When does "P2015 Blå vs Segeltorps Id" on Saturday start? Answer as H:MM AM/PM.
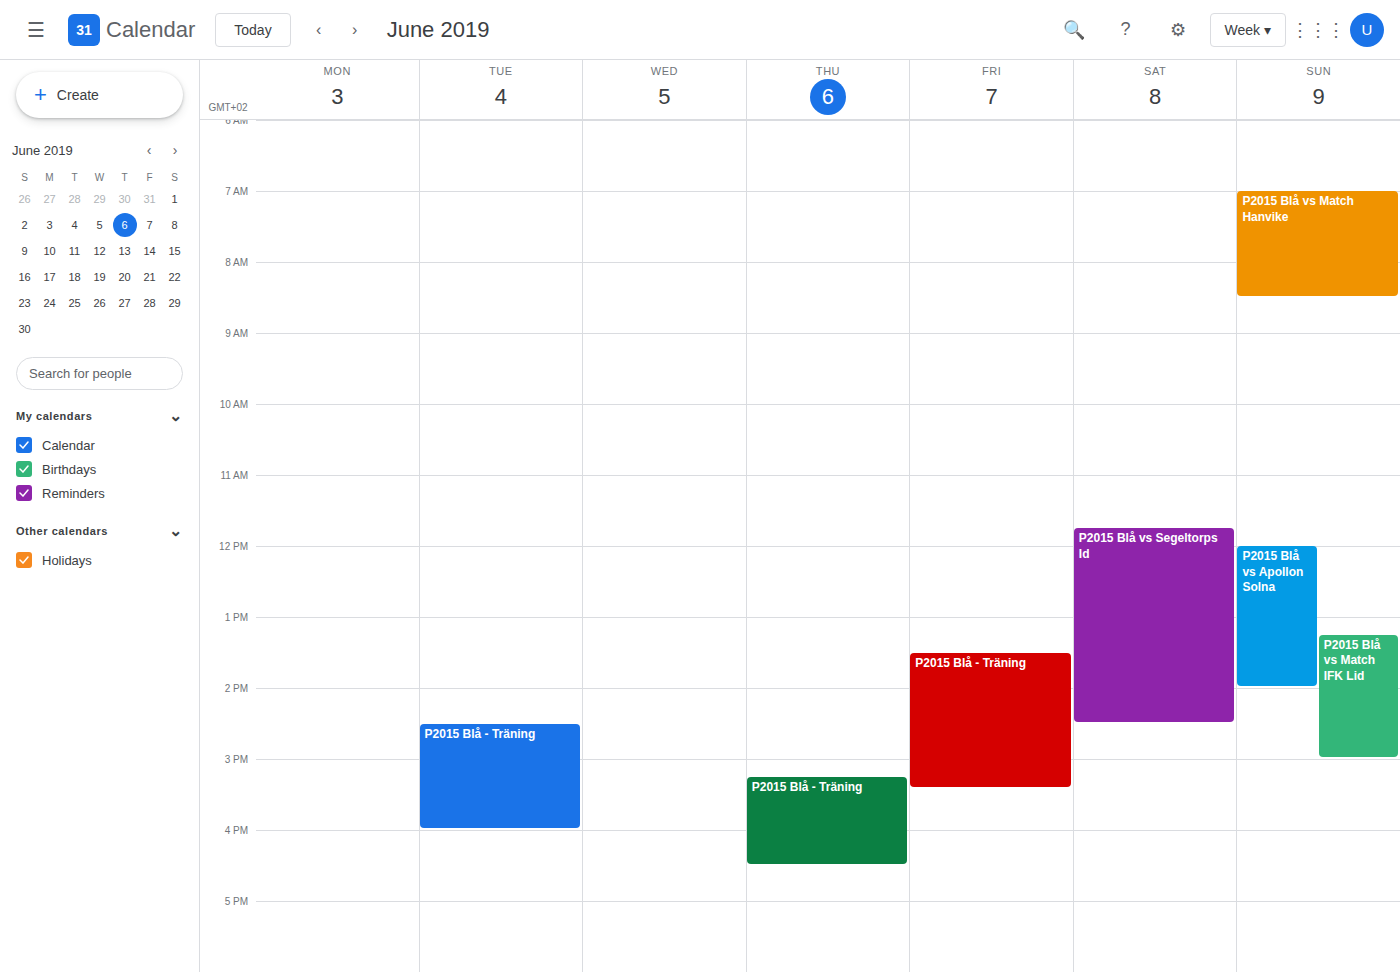
11:45 AM